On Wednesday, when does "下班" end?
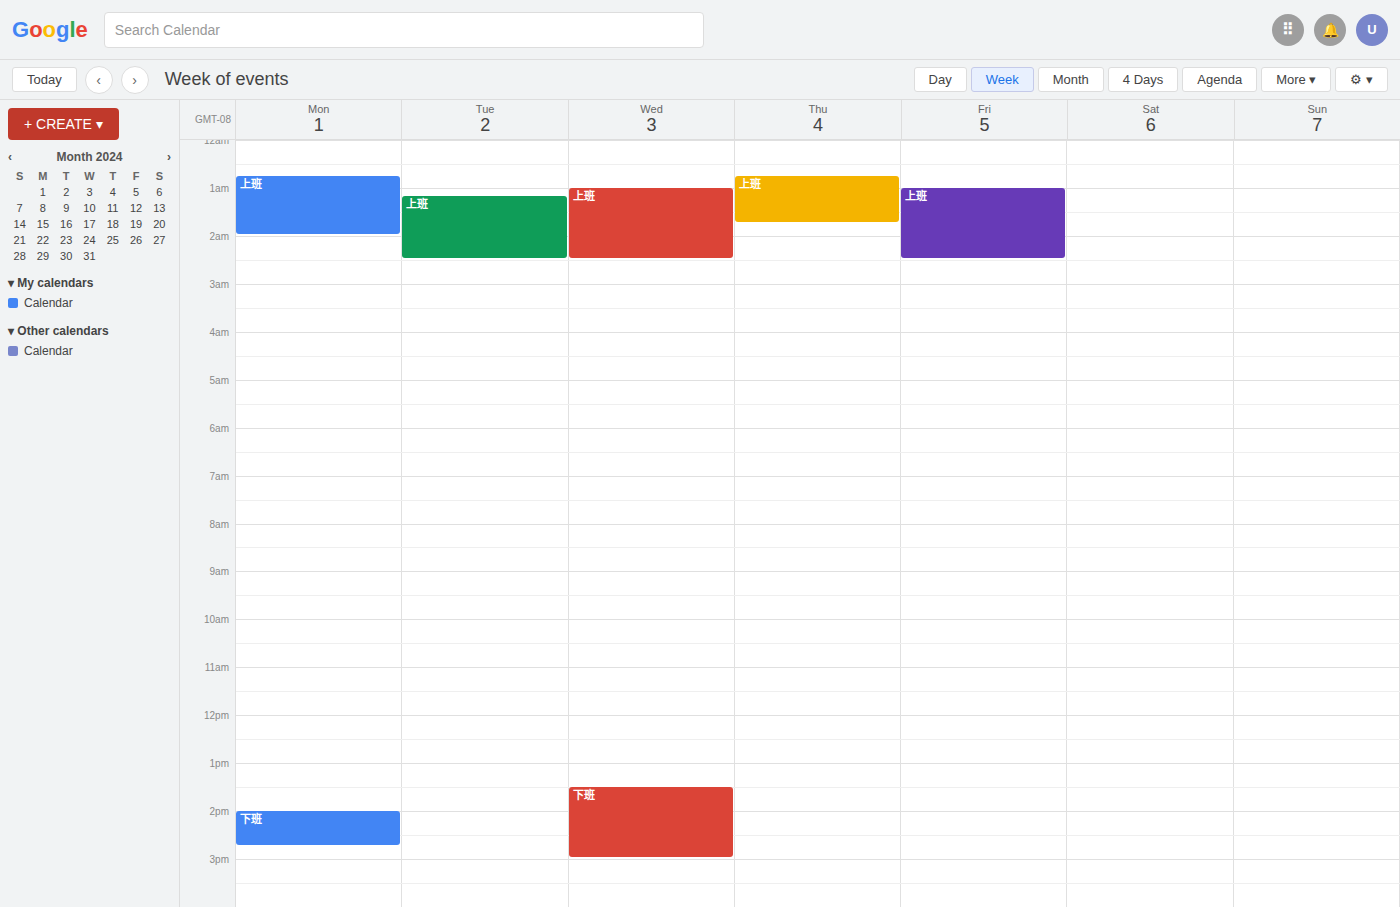
3:00 PM